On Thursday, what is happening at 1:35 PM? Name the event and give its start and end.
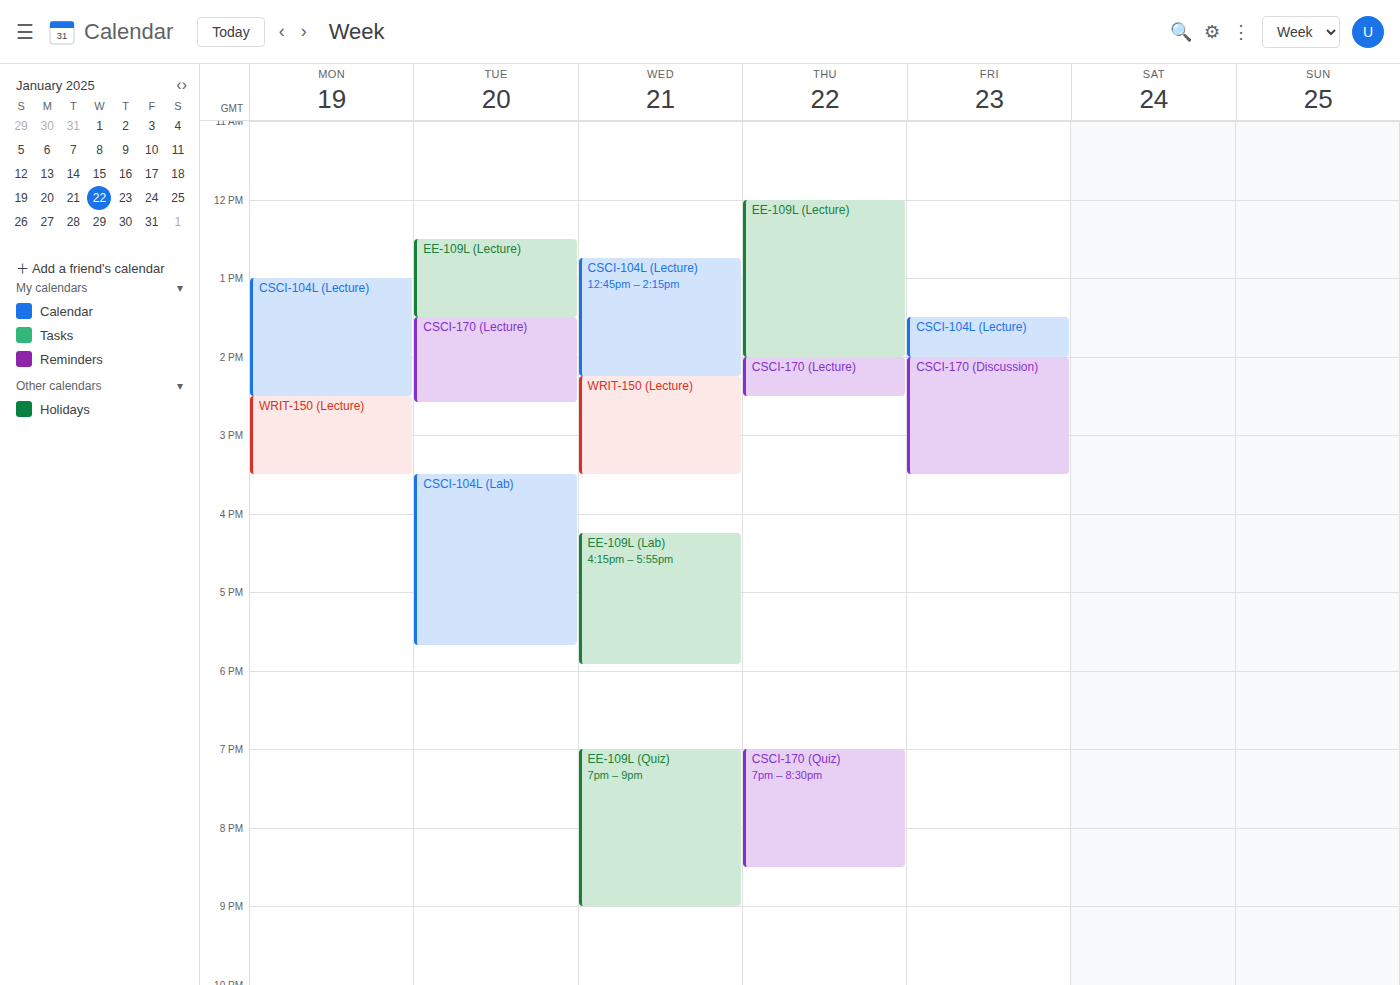
"EE-109L (Lecture)", 12:00 PM to 2:00 PM